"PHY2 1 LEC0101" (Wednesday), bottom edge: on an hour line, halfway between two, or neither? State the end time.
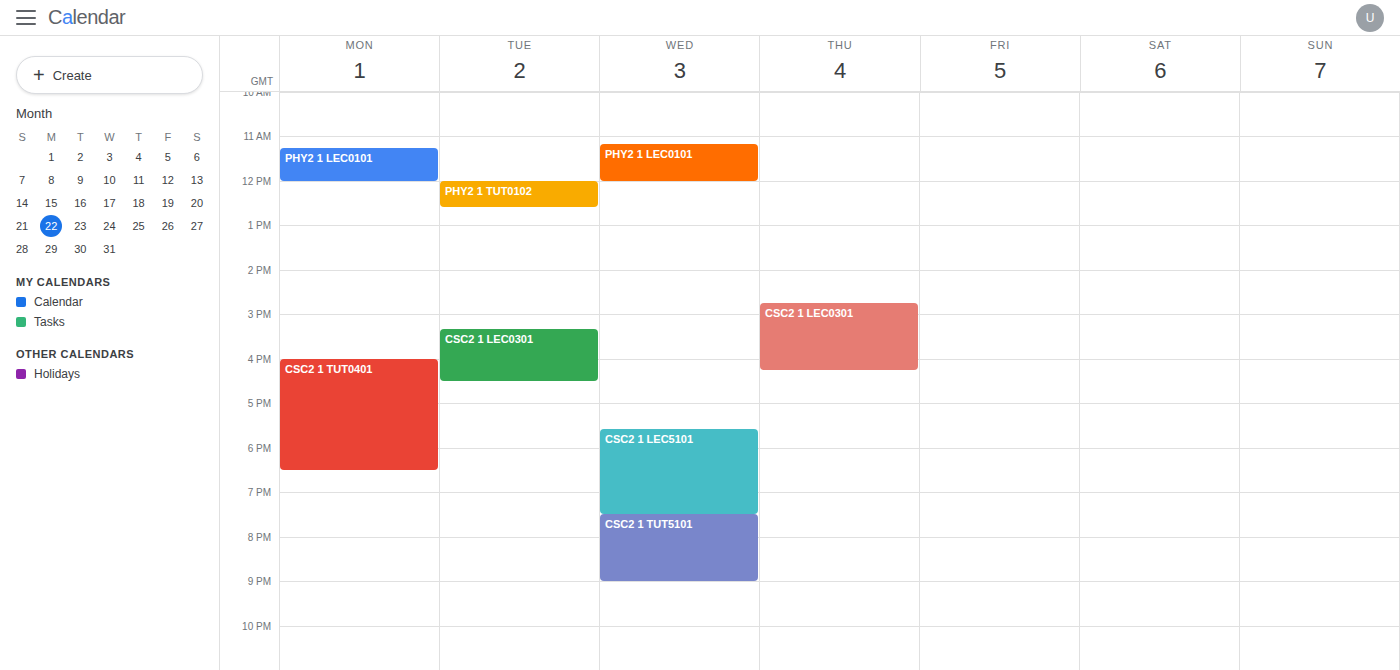
12:00 -- exactly on the 12:00 line.